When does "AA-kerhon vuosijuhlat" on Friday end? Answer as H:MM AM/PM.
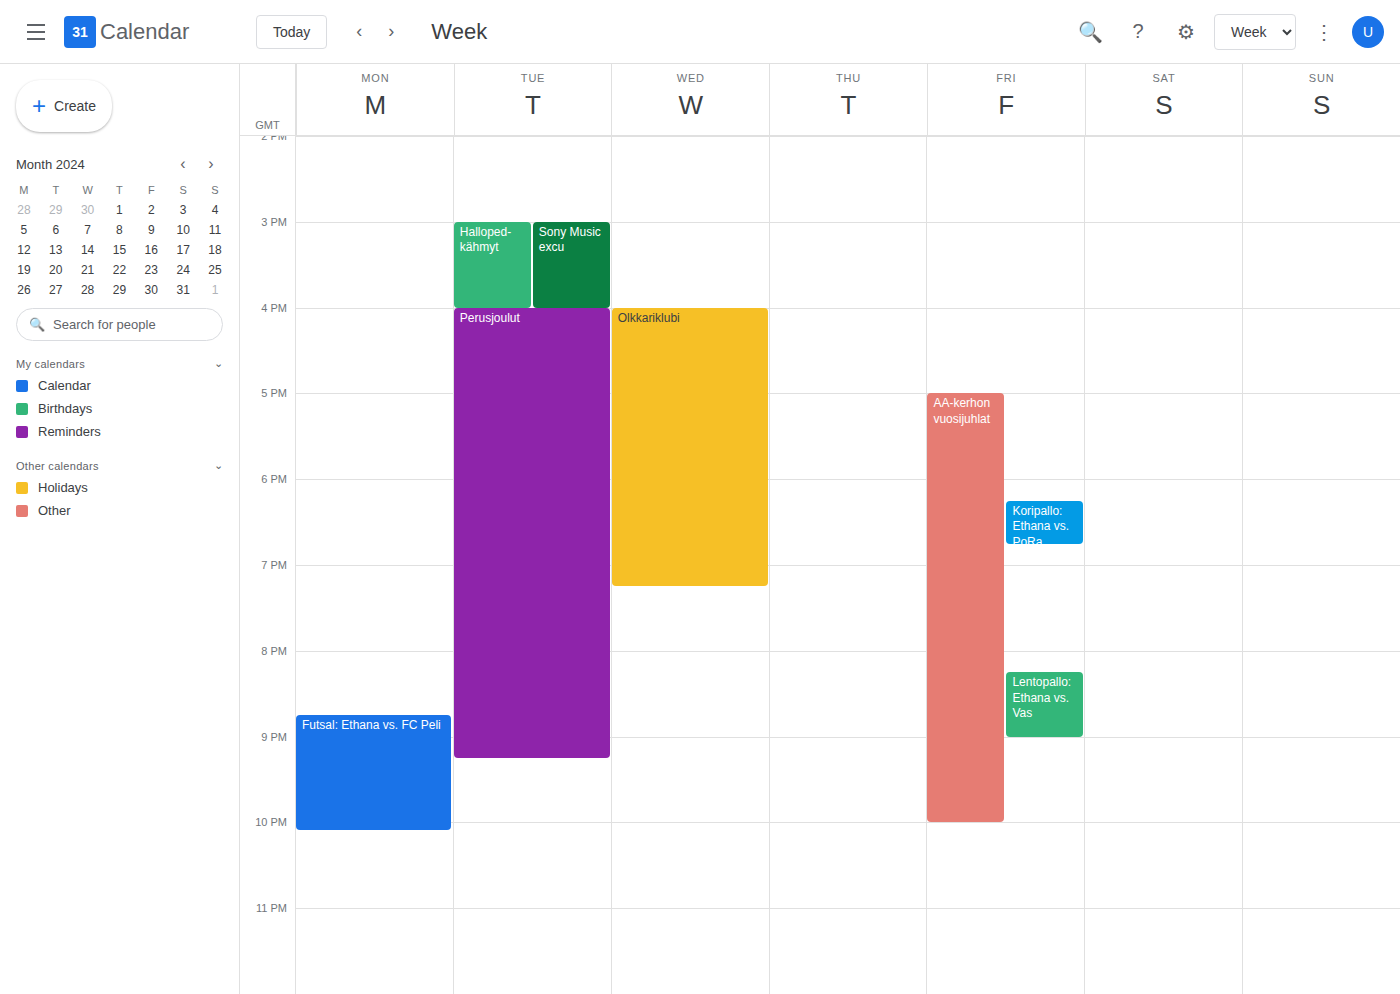
10:00 PM